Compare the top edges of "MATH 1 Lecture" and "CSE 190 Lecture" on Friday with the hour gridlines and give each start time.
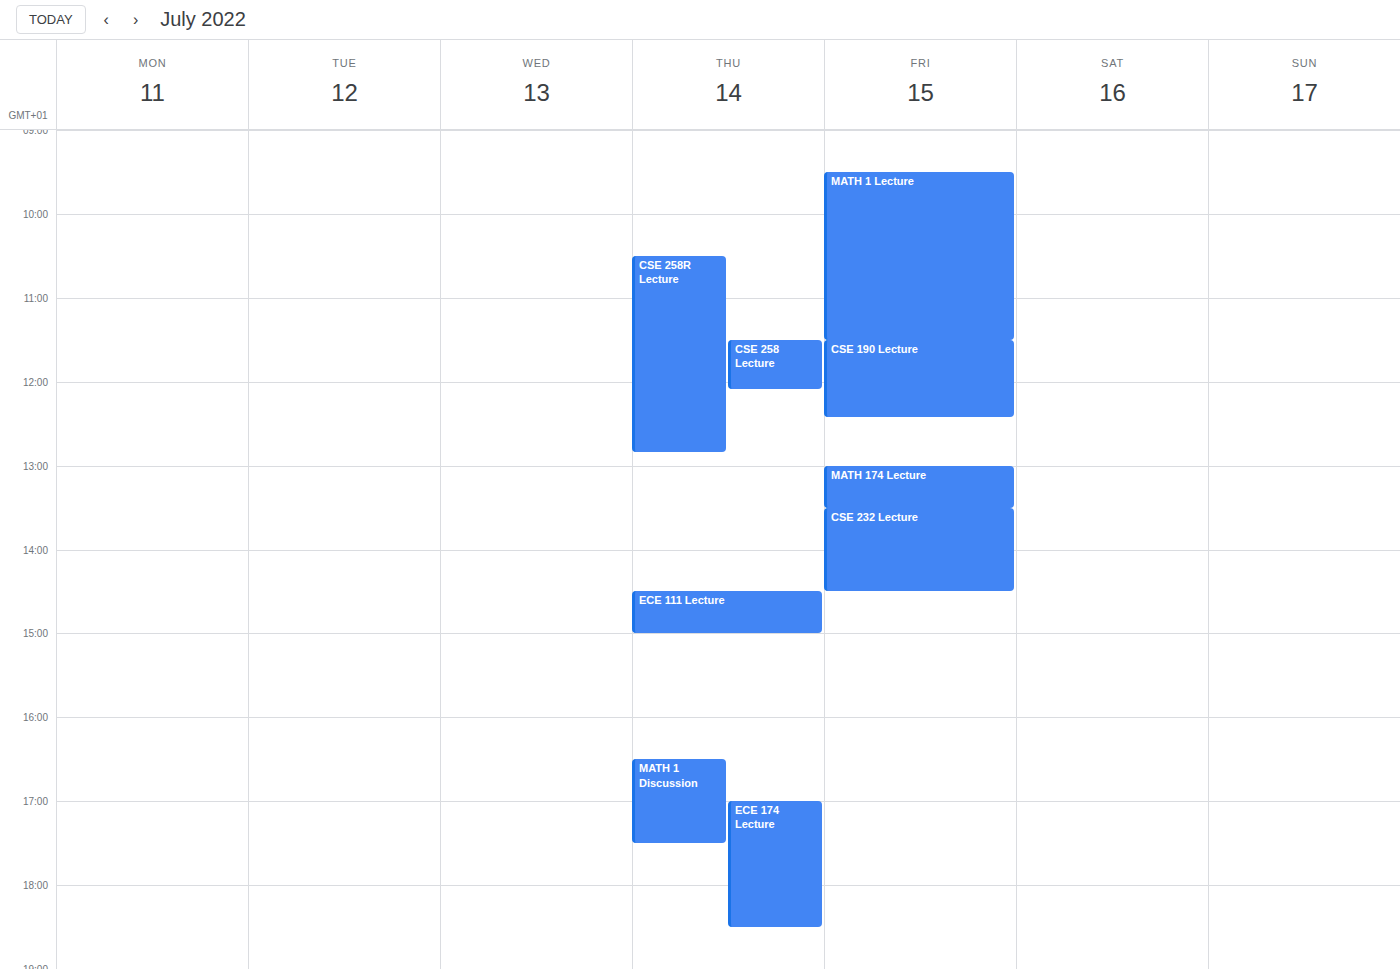
"MATH 1 Lecture": 9:30 AM, halfway between the 9 AM and 10 AM lines. "CSE 190 Lecture": 11:30 AM, halfway between the 11 AM and 12 PM lines.